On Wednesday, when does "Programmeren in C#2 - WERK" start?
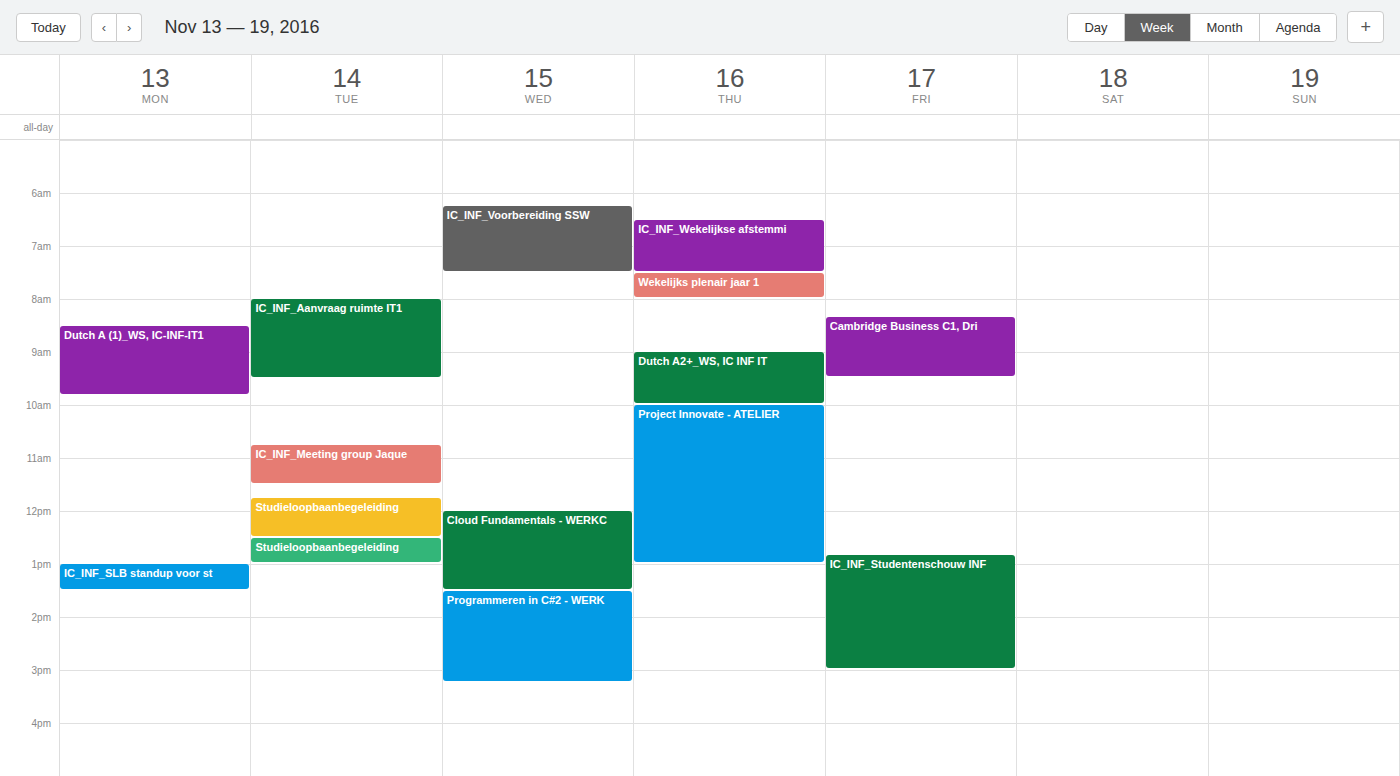
1:30 PM